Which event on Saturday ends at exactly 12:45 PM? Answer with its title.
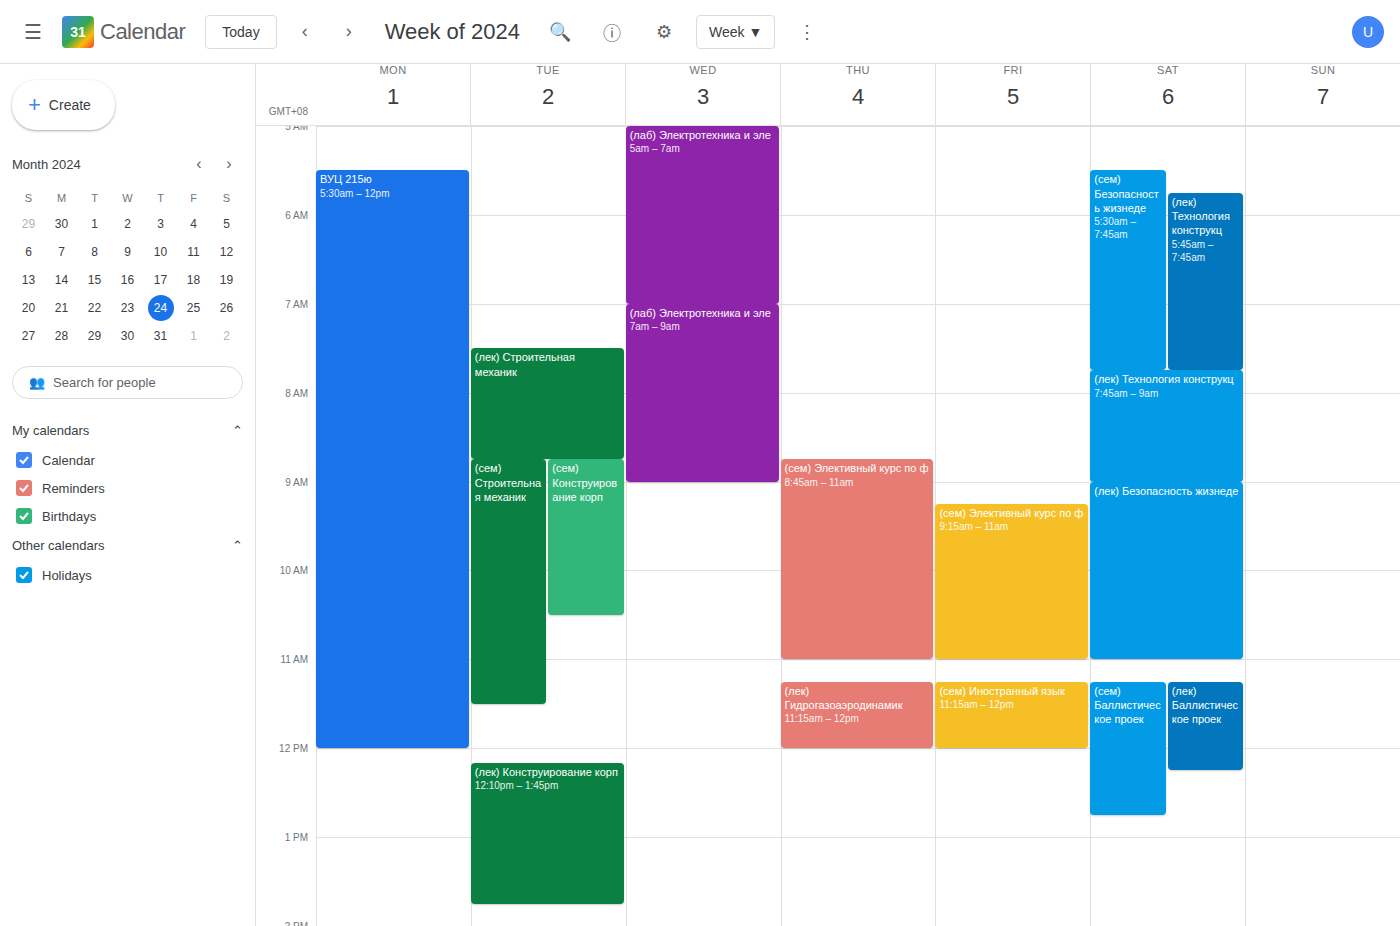
"(сем) Баллистическое проек"